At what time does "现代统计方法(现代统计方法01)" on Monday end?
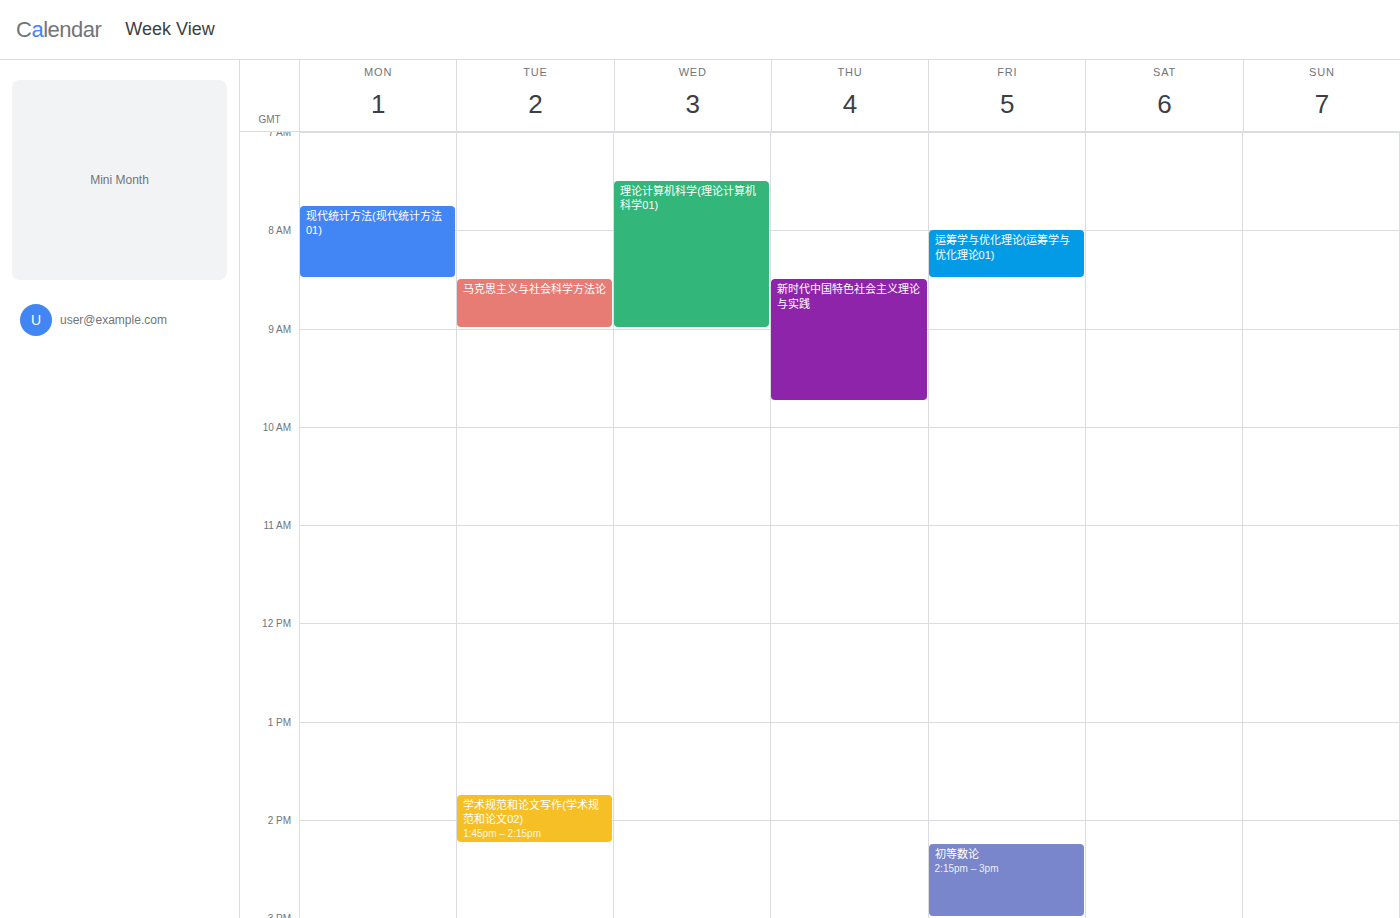
8:30 AM